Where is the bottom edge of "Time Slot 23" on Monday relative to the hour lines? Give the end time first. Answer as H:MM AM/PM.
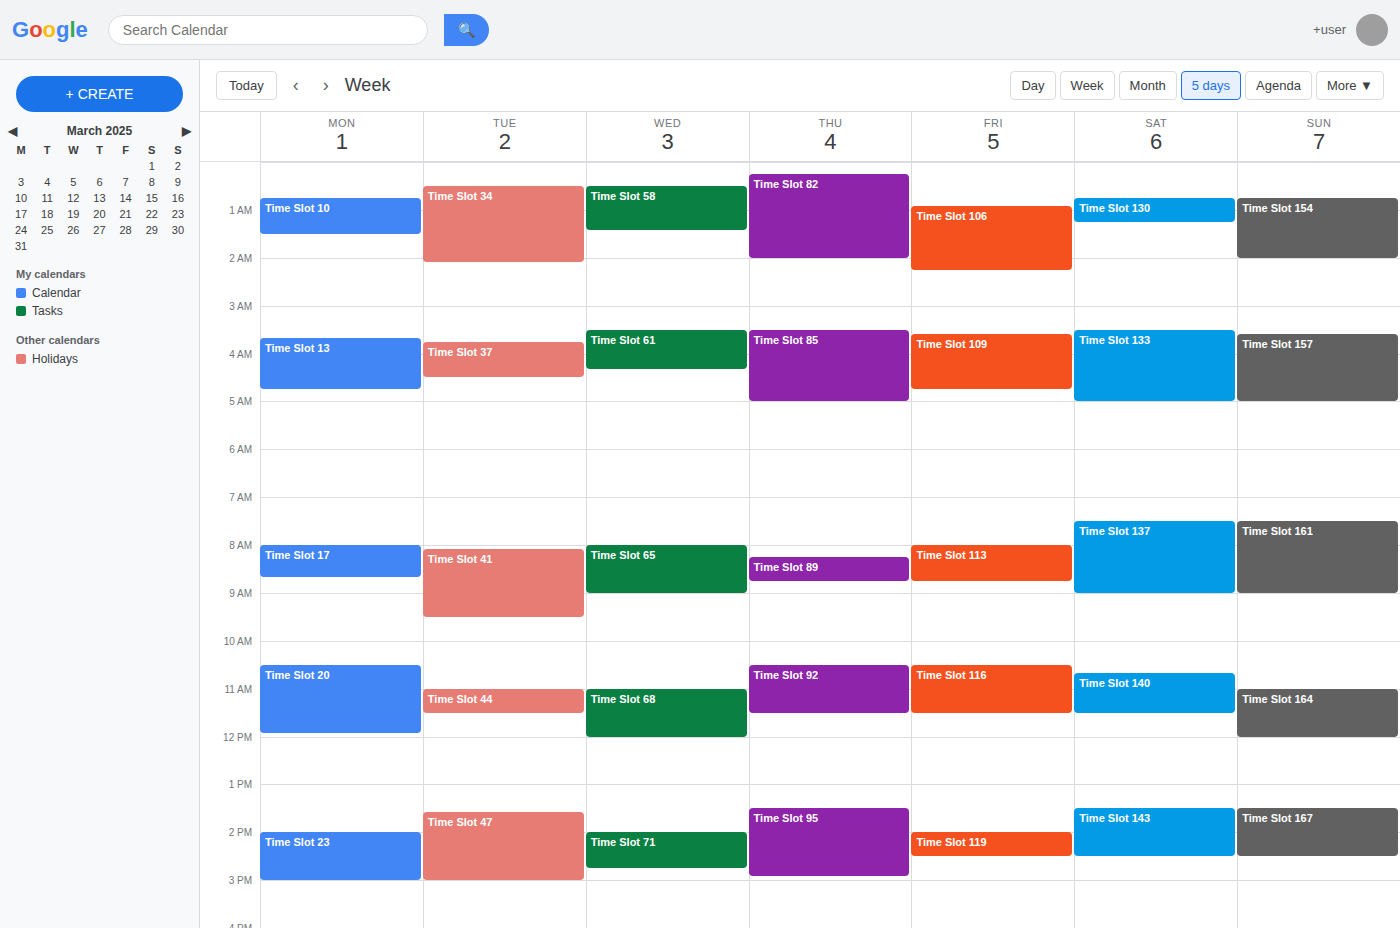
3:00 PM -- exactly on the 3 PM line.